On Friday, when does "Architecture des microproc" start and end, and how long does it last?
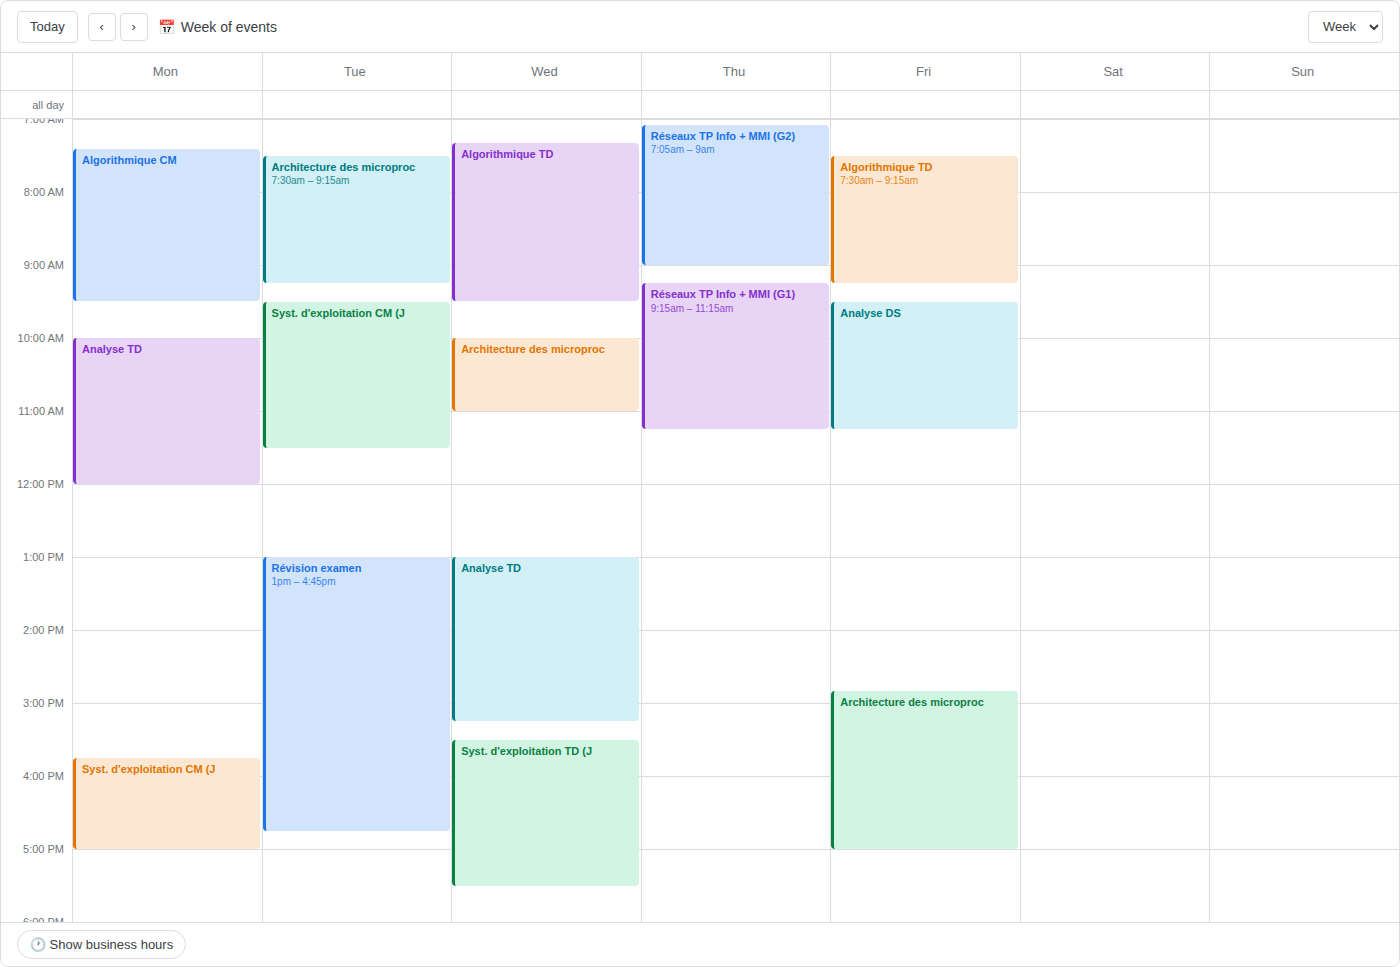
2:50 PM to 5:00 PM, 2 hours 10 minutes